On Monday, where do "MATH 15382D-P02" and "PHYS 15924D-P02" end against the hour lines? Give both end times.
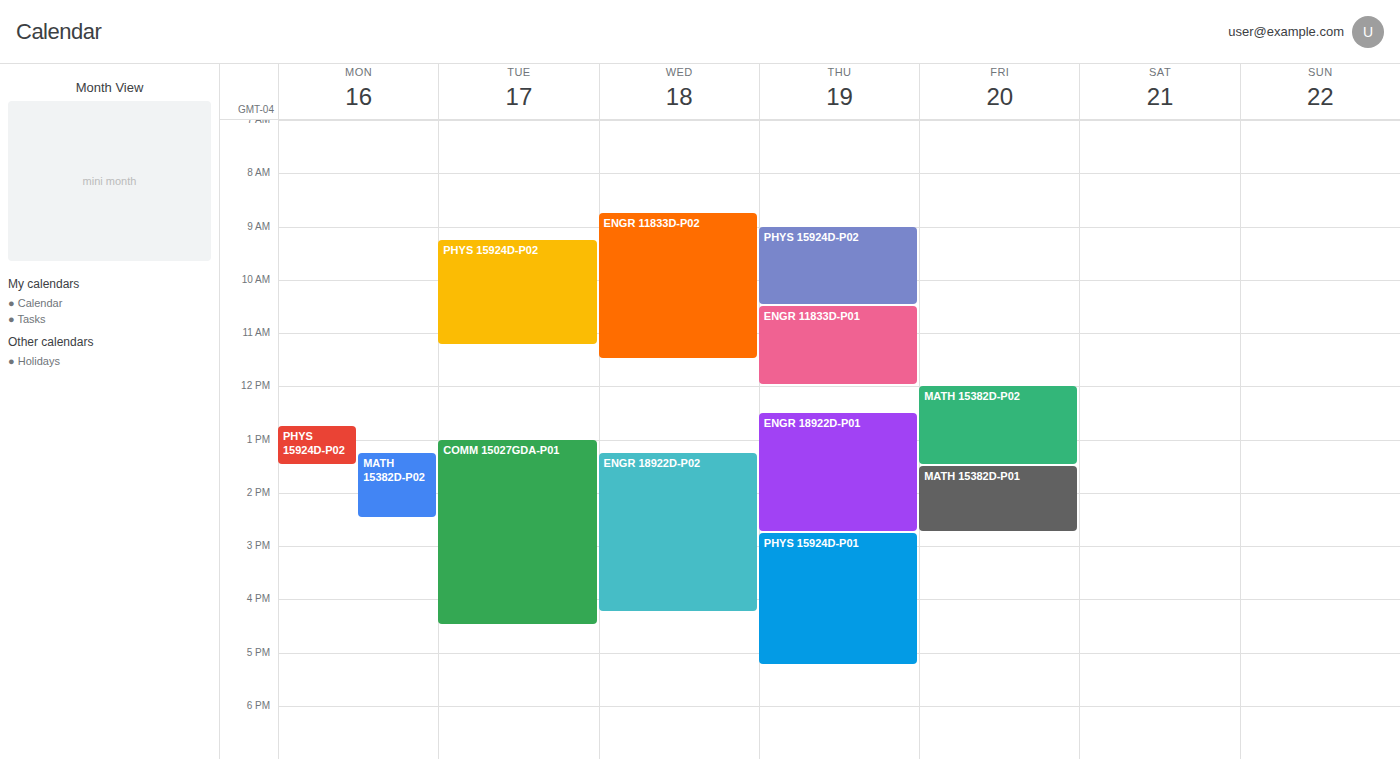
"MATH 15382D-P02": 2:30 PM, halfway between the 2 PM and 3 PM lines. "PHYS 15924D-P02": 1:30 PM, halfway between the 1 PM and 2 PM lines.